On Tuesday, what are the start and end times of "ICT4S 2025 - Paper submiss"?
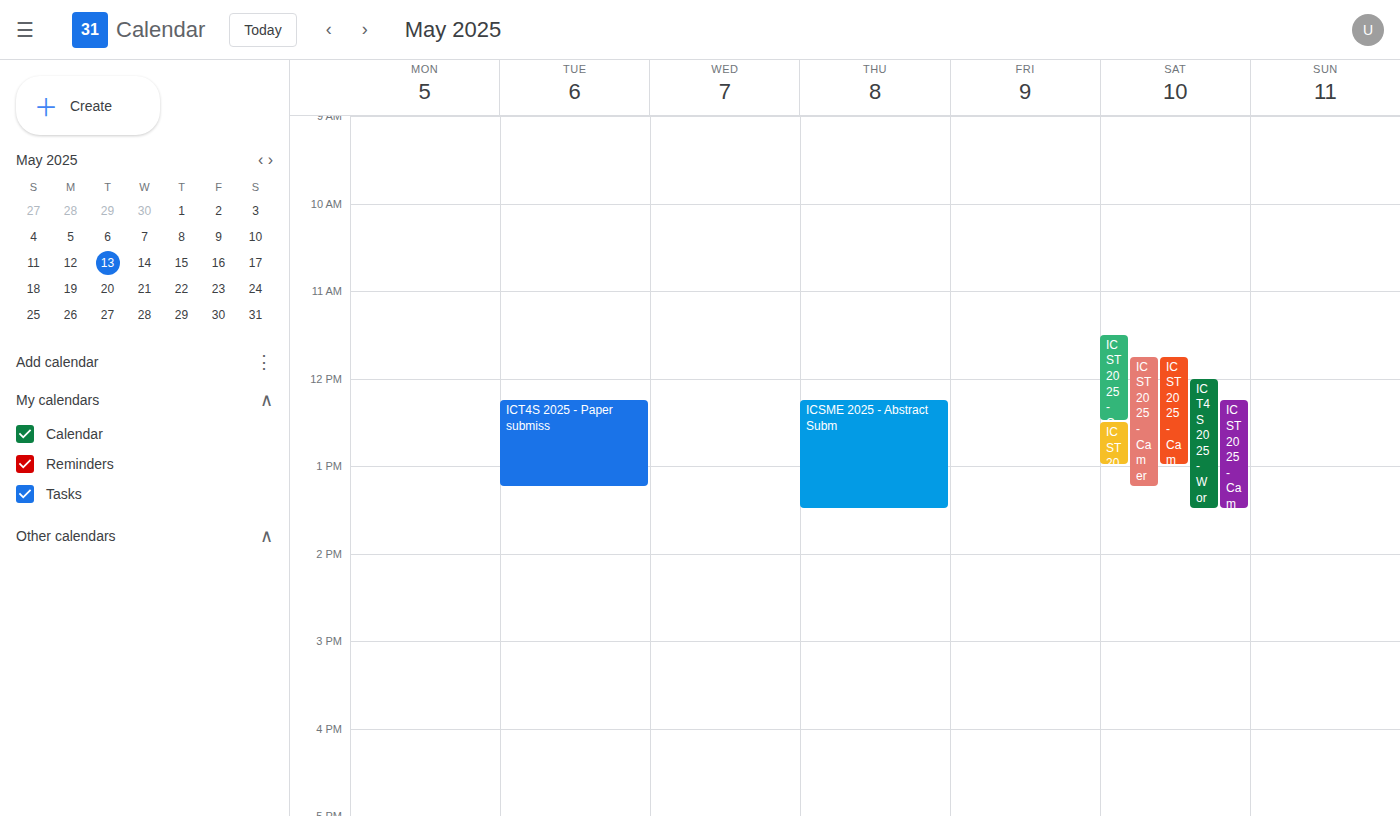
12:15 PM to 1:15 PM